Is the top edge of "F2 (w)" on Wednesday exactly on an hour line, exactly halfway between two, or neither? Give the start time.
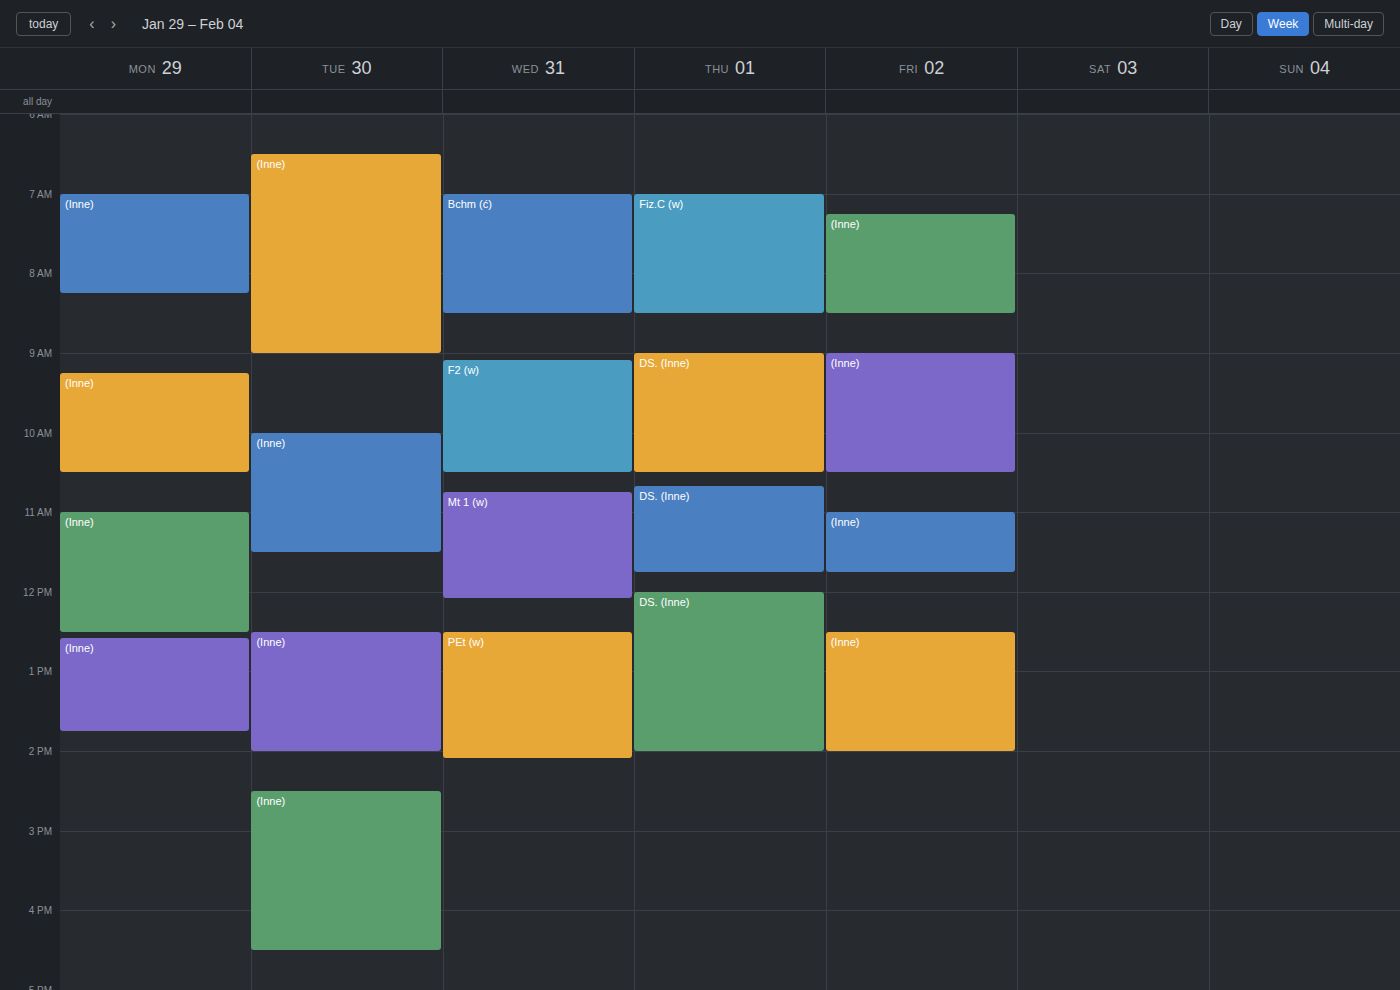
9:05 AM -- neither: 5 minutes below the 9 AM line and 55 minutes above the 10 AM line.